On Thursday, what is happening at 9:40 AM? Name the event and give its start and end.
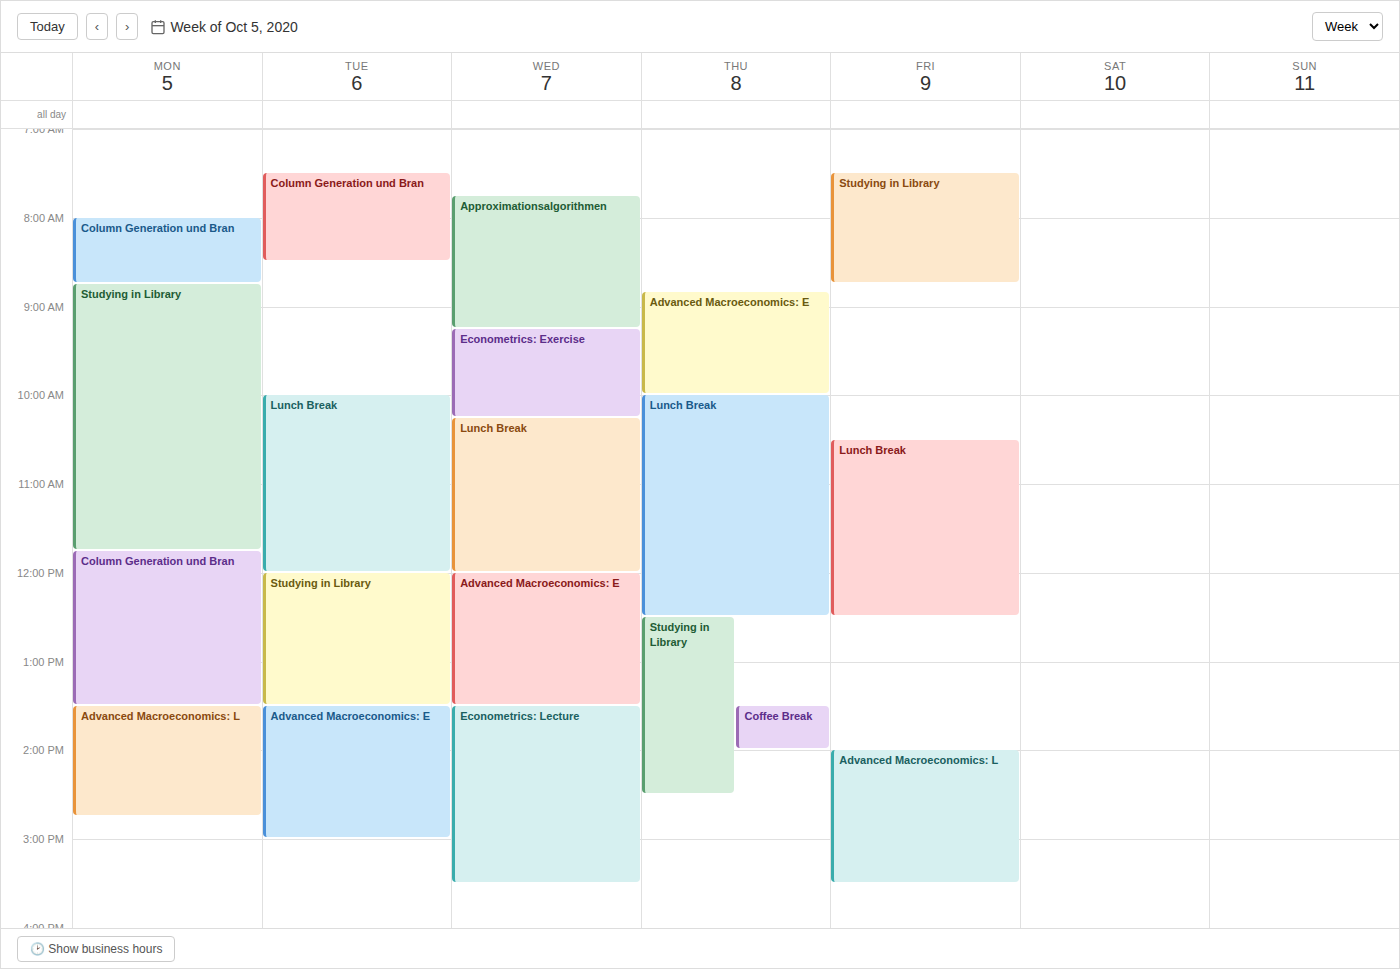
"Advanced Macroeconomics: E", 8:50 AM to 10:00 AM